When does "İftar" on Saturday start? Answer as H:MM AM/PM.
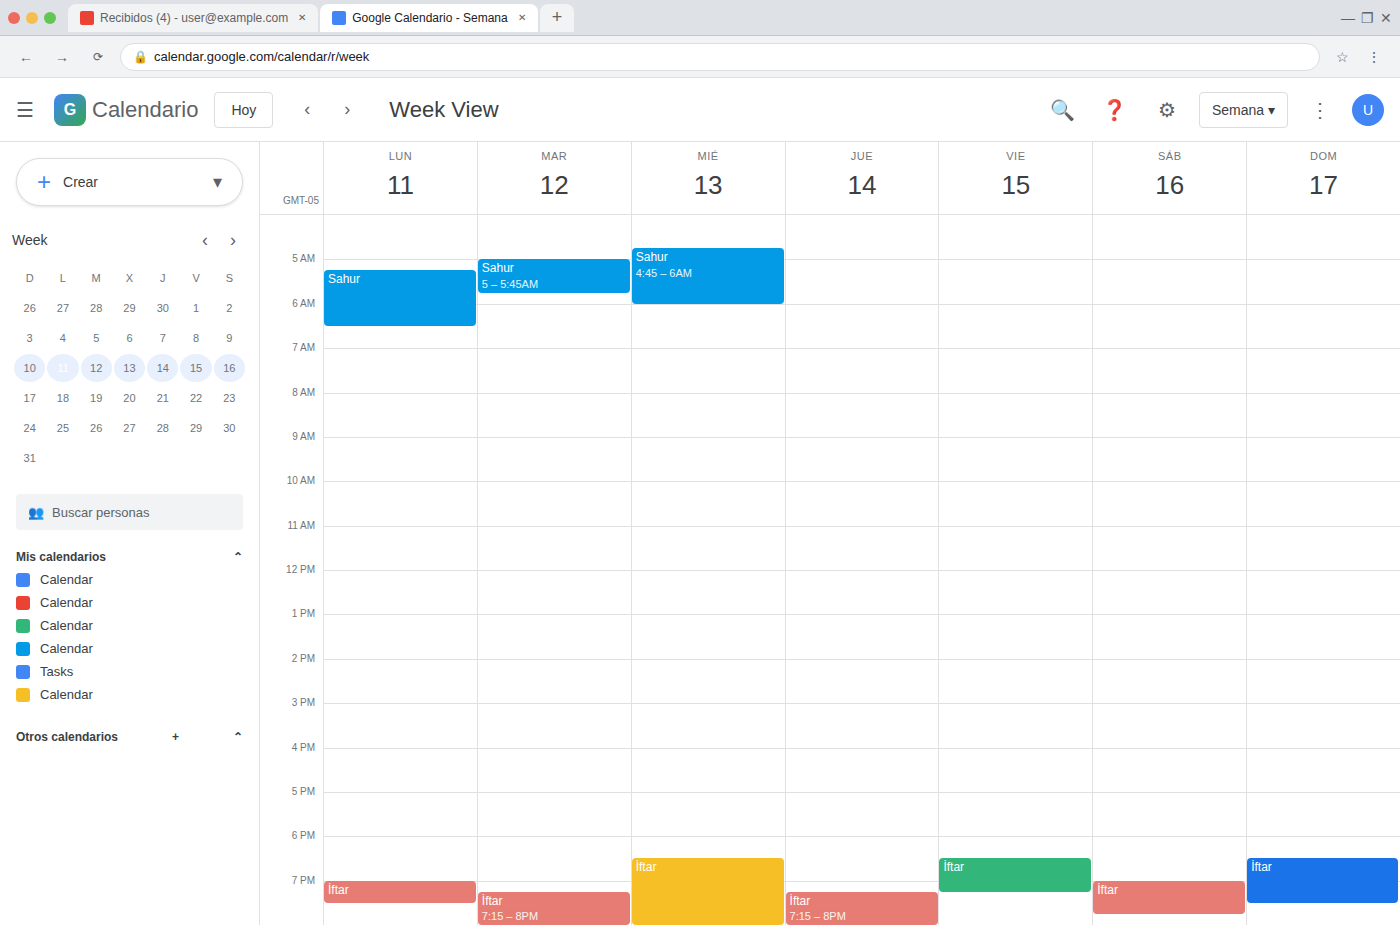
7:00 PM